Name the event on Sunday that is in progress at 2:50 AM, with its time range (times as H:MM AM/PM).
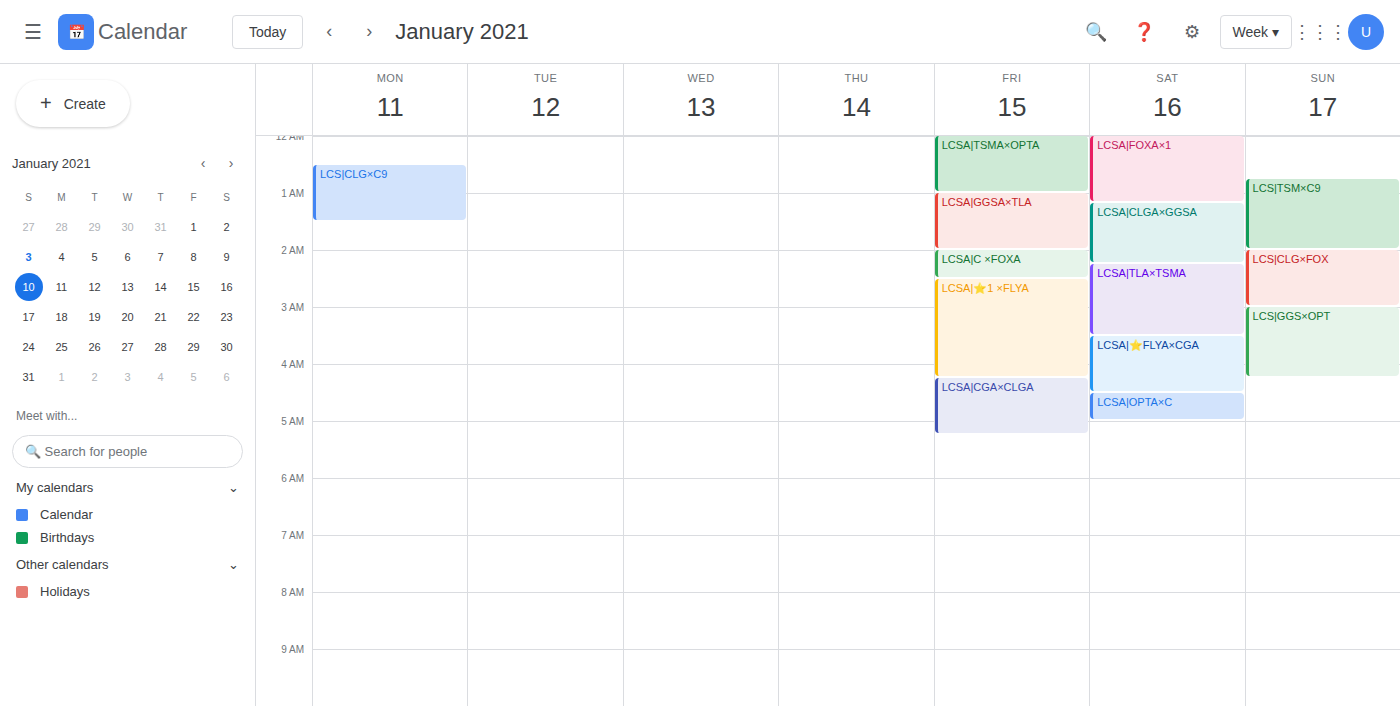
"LCS|CLG×FOX", 2:00 AM to 3:00 AM